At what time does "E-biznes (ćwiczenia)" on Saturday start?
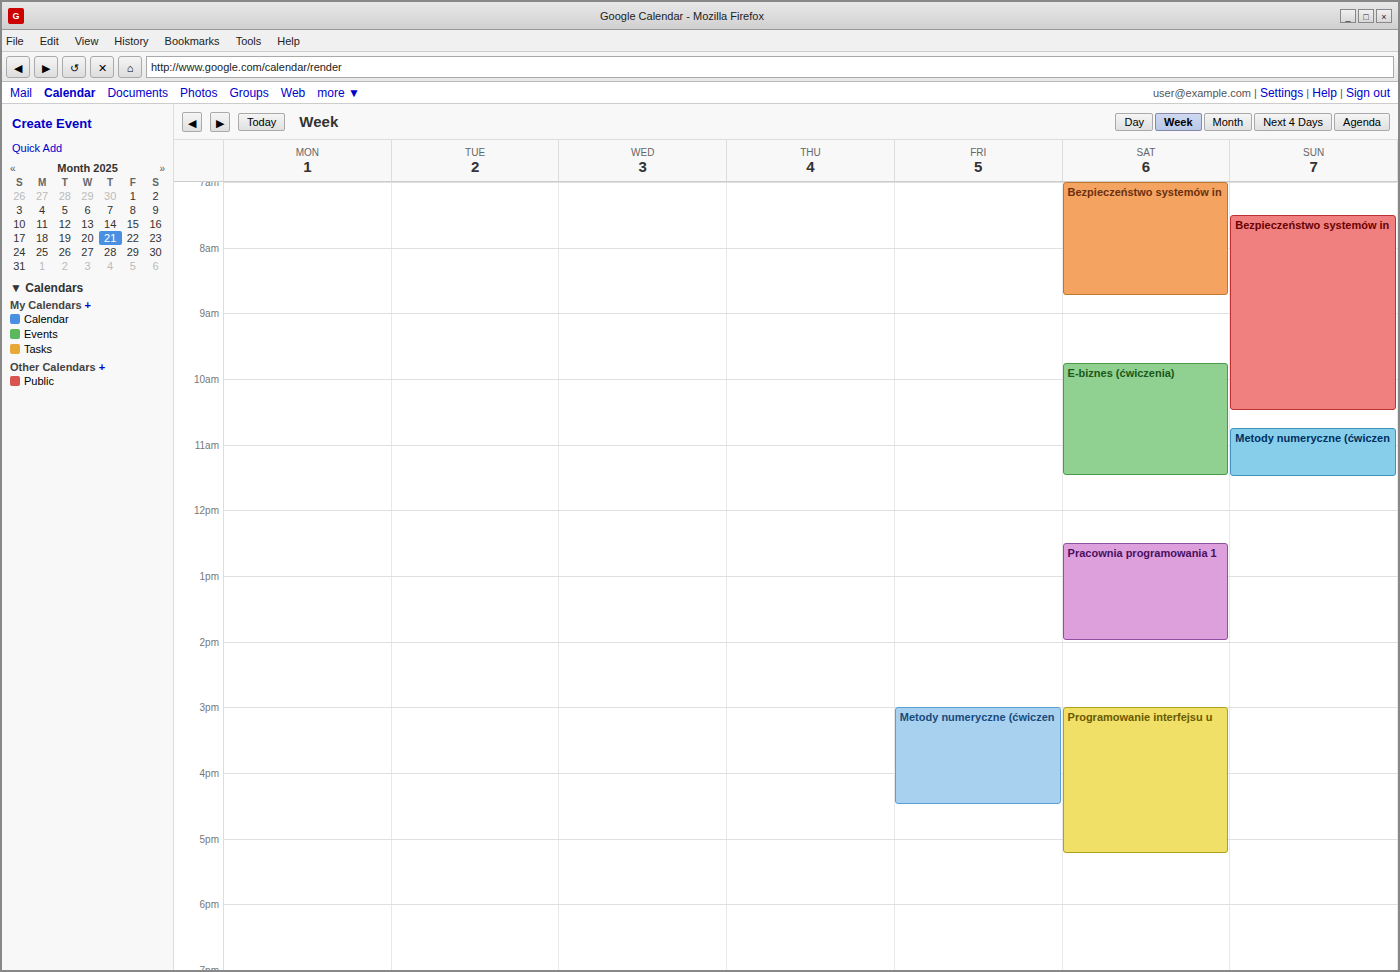
9:45 AM